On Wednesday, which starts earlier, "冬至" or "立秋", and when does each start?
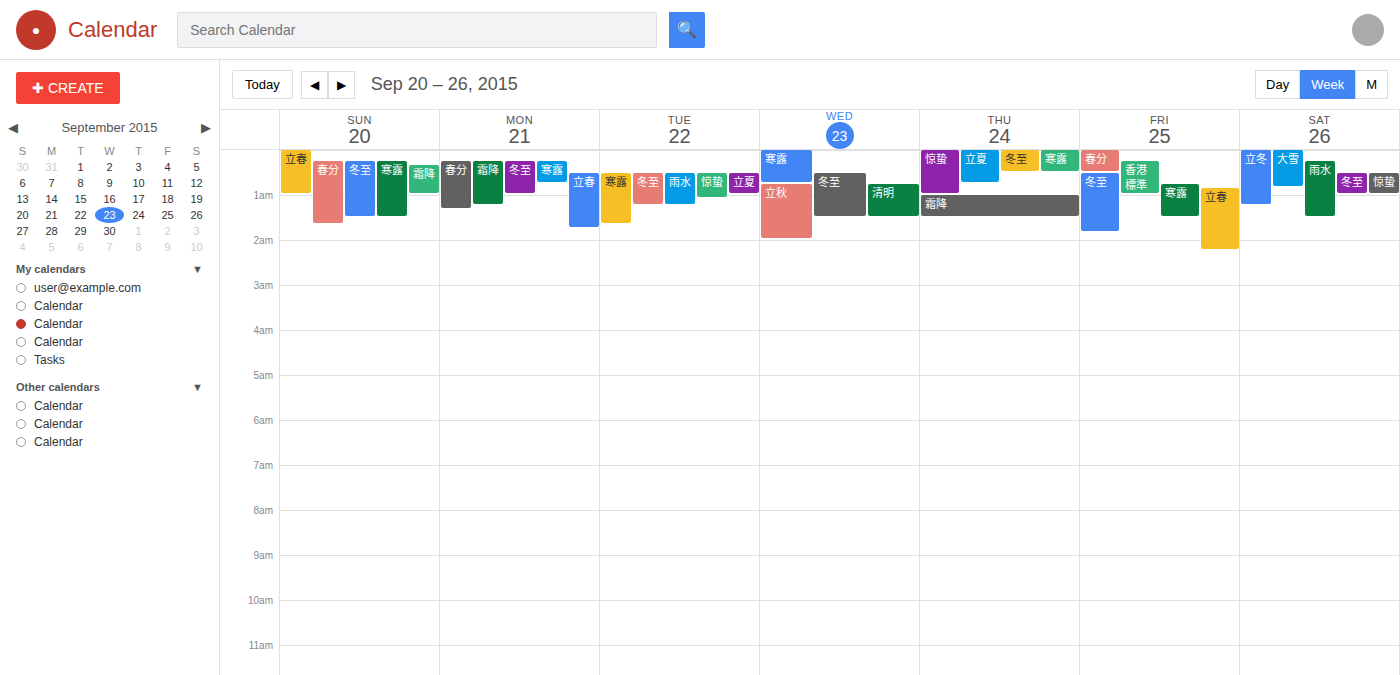
"冬至" 12:30 AM; "立秋" 12:45 AM.